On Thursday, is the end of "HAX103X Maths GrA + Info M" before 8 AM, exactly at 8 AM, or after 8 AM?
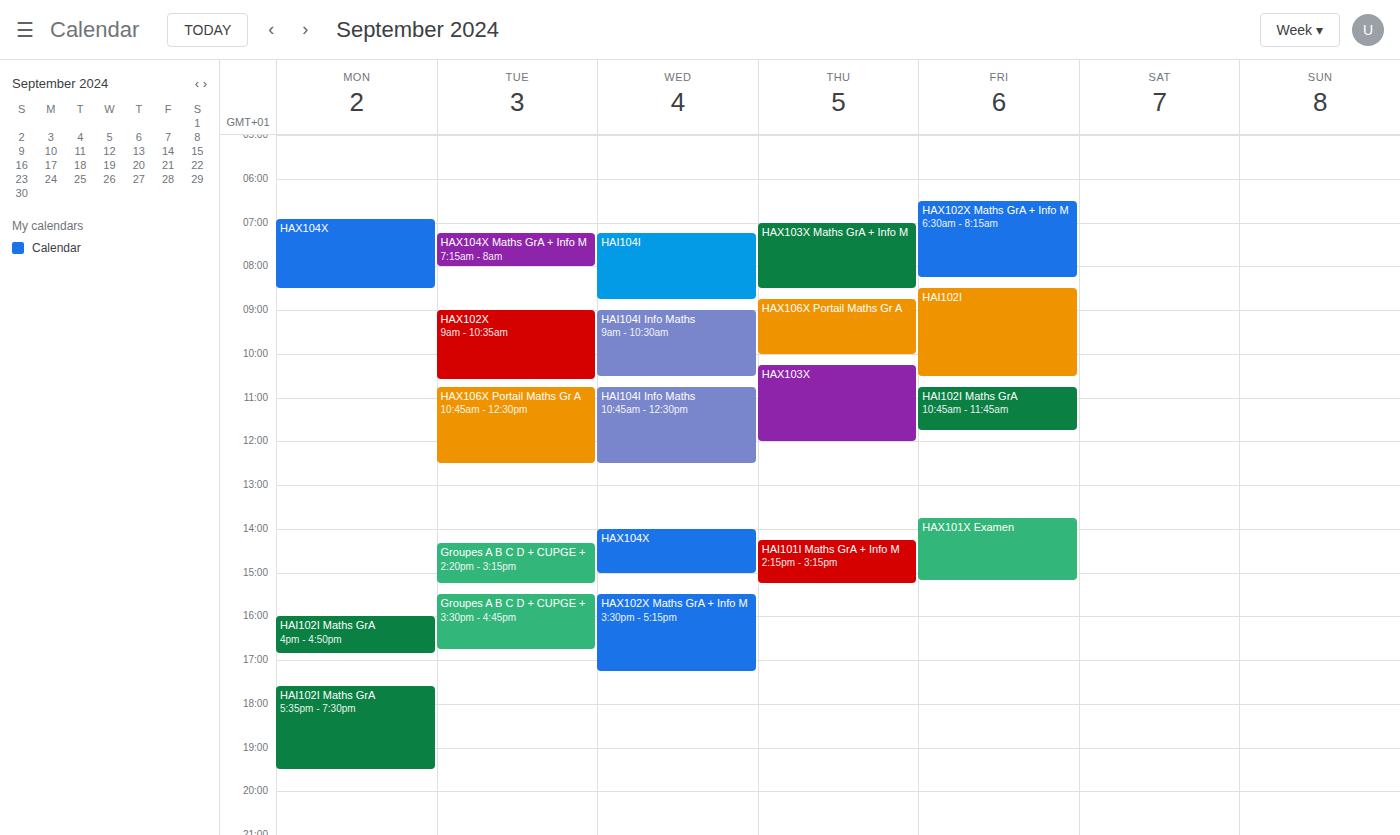
8:30 AM -- after 8 AM, 30 minutes below the 8 AM line.